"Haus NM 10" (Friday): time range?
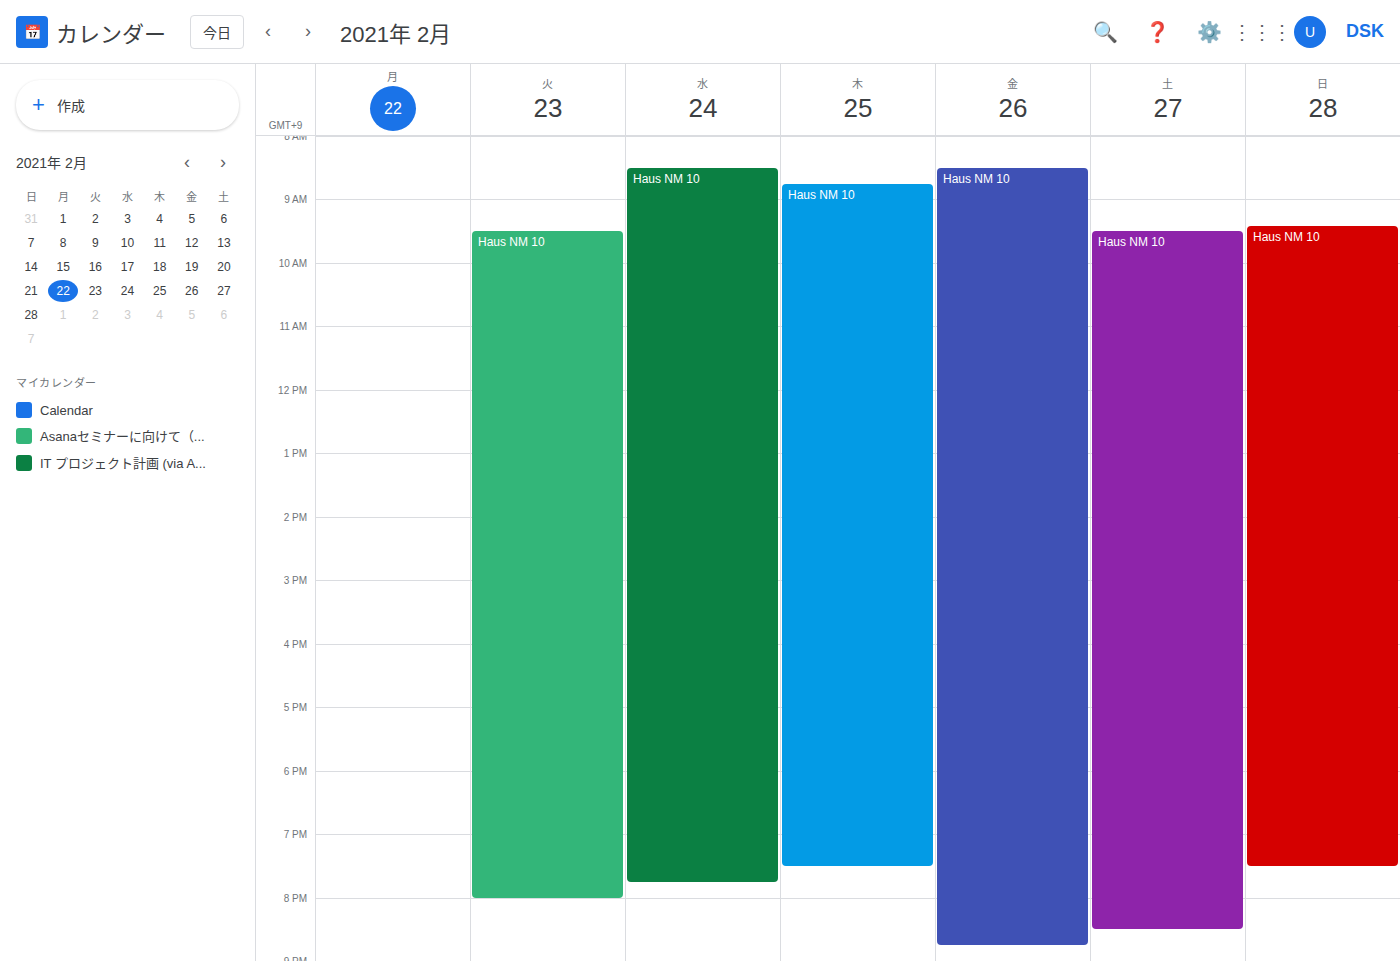
8:30 AM to 8:45 PM